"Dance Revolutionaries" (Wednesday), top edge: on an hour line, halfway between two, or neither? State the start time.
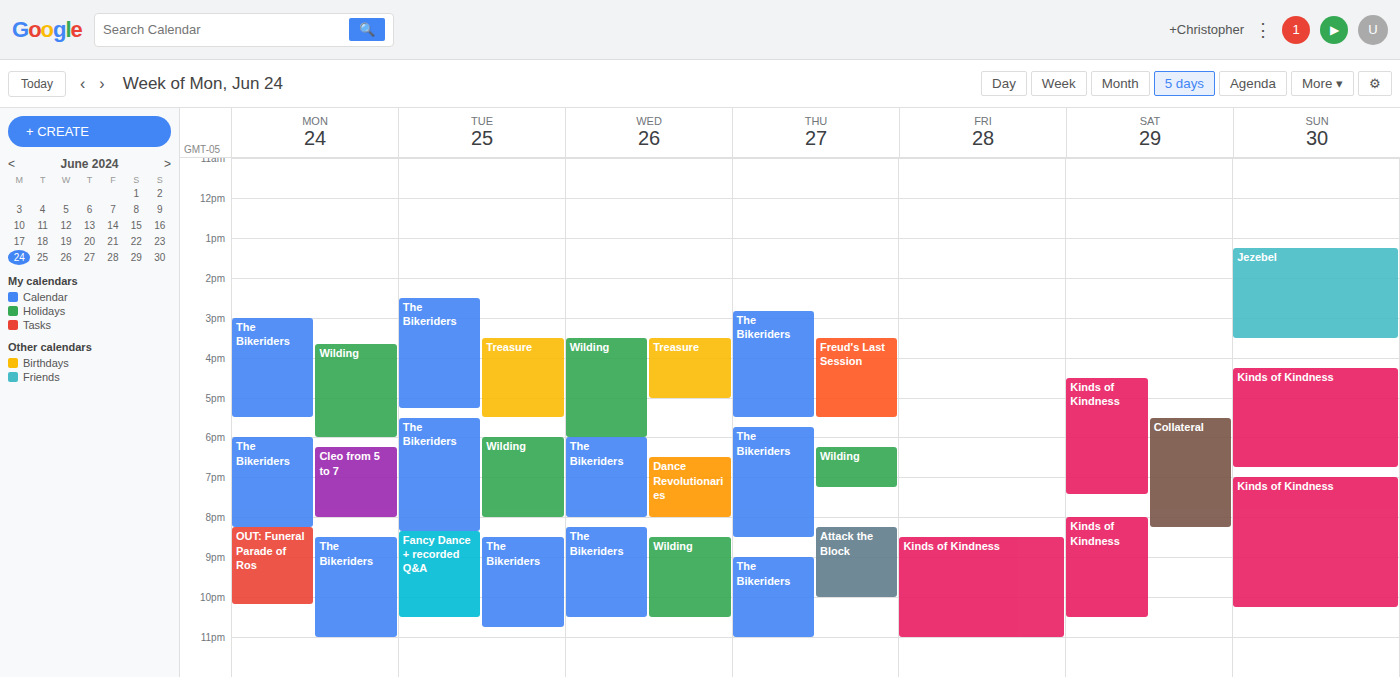
6:30 PM -- halfway between the 6 PM and 7 PM lines.